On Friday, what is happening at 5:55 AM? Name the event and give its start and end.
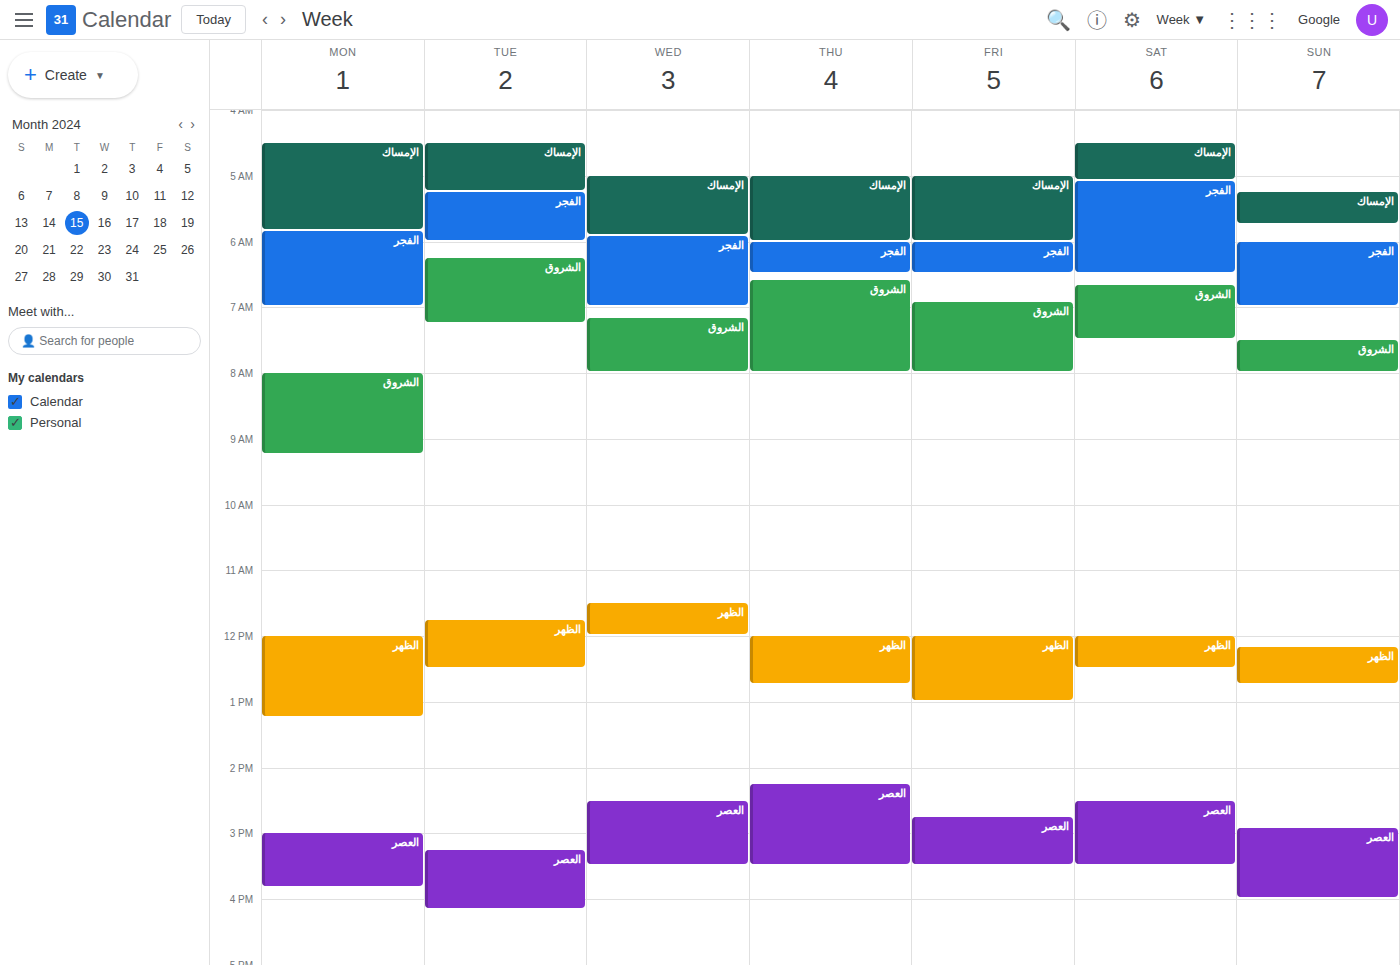
"الإمساك", 5:00 AM to 6:00 AM